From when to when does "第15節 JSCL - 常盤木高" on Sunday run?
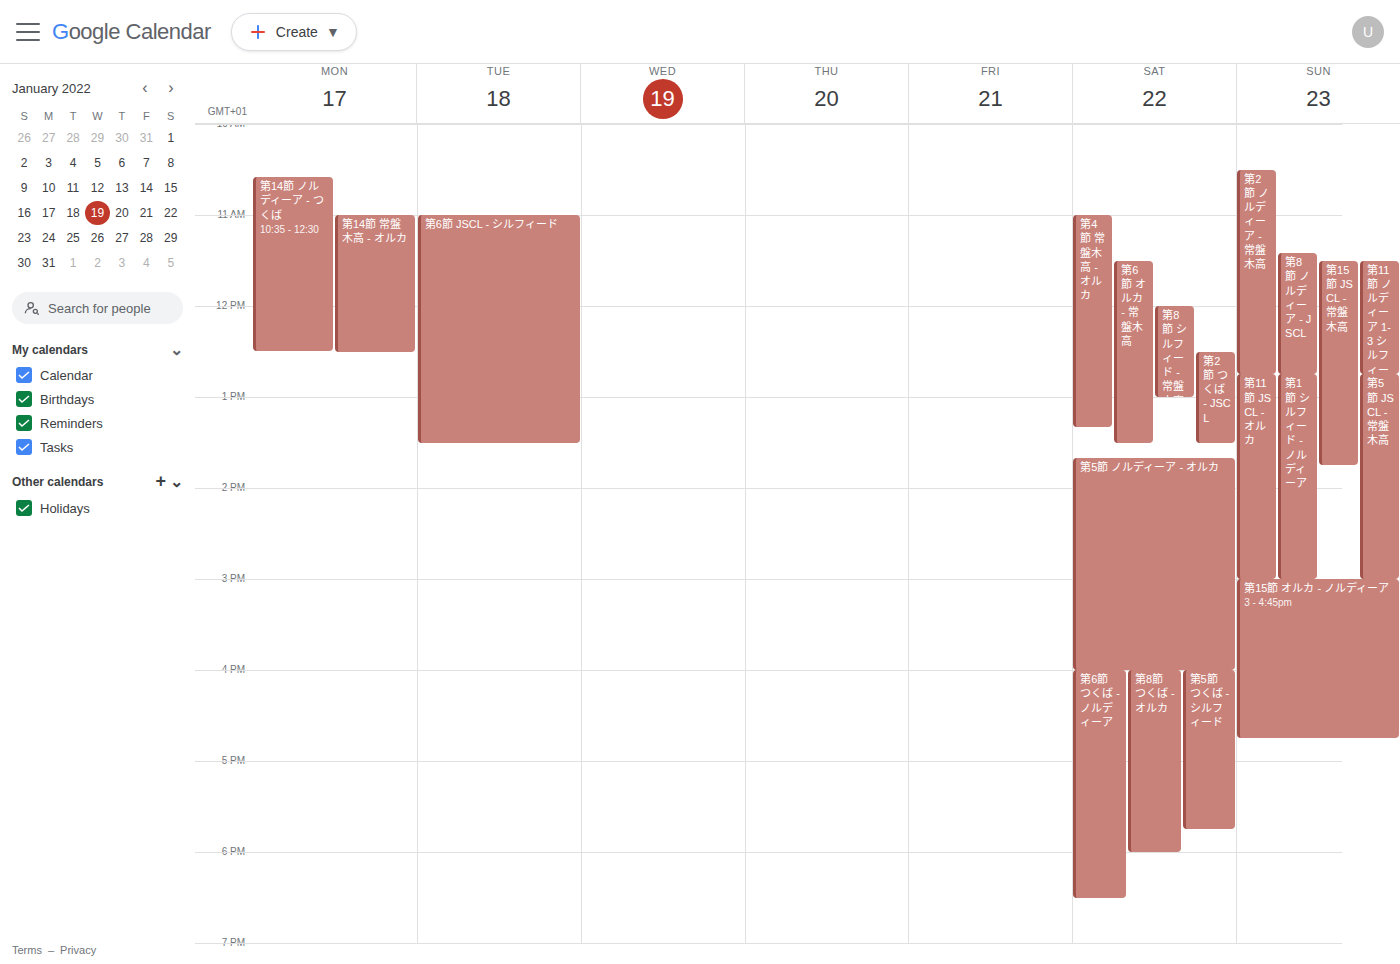
11:30 AM to 1:45 PM